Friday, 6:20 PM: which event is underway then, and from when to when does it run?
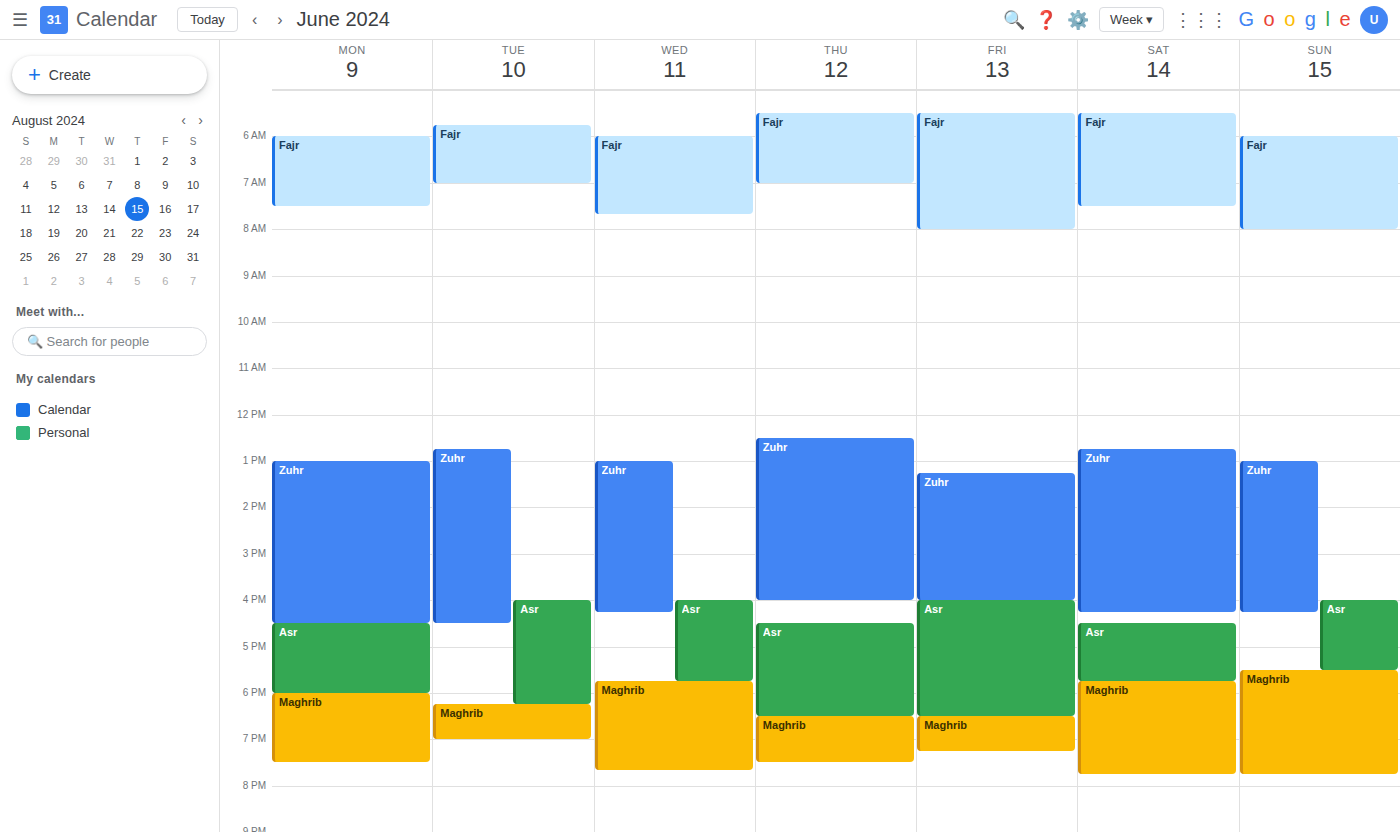
"Asr", 4:00 PM to 6:30 PM